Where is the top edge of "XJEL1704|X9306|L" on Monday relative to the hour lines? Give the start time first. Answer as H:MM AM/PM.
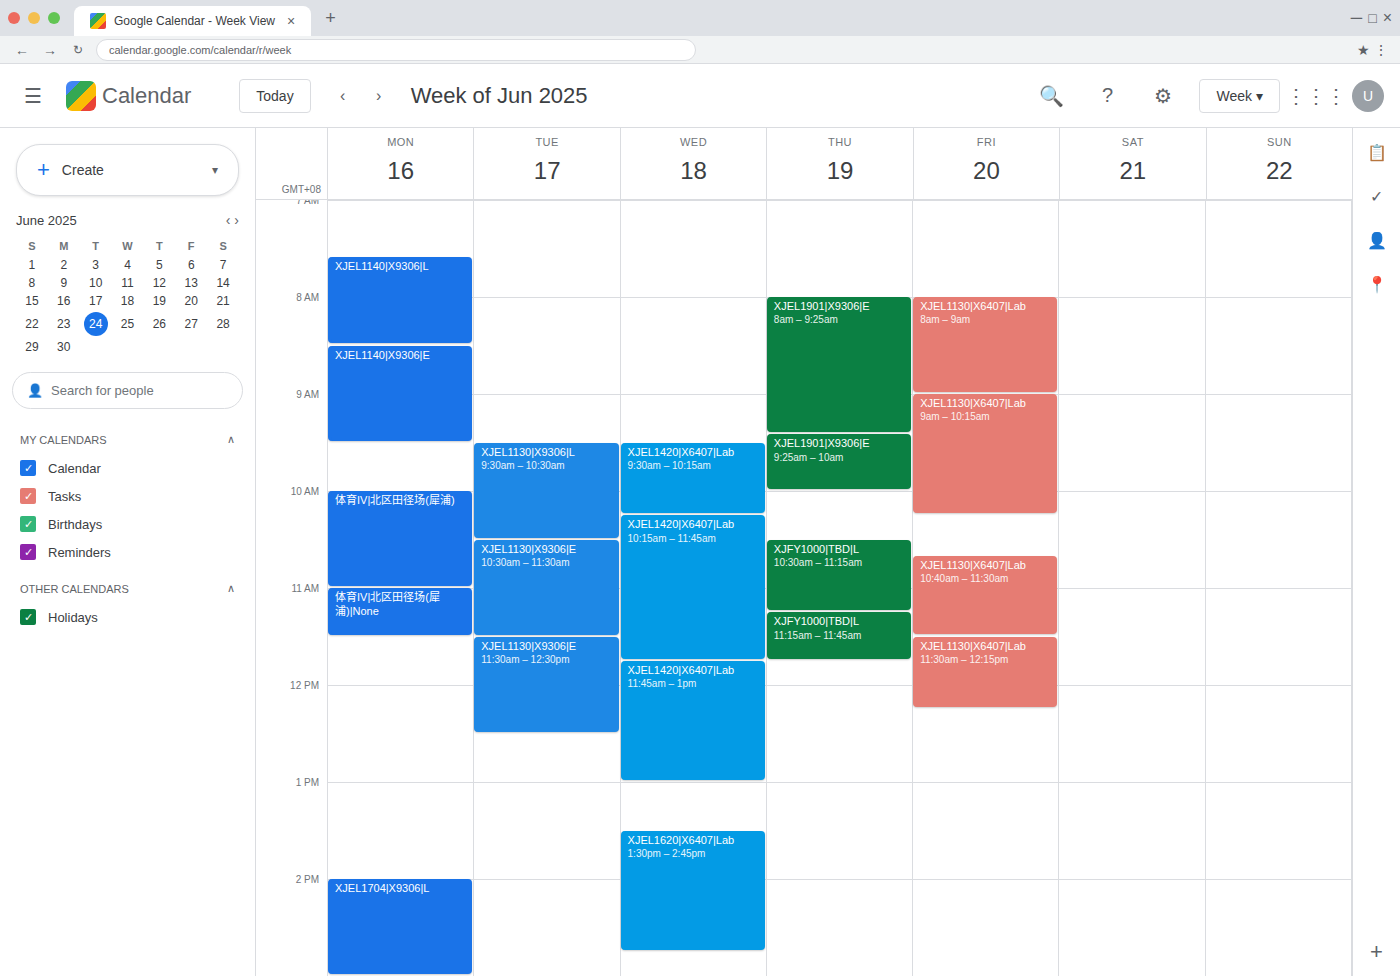
2:00 PM -- exactly on the 2 PM line.